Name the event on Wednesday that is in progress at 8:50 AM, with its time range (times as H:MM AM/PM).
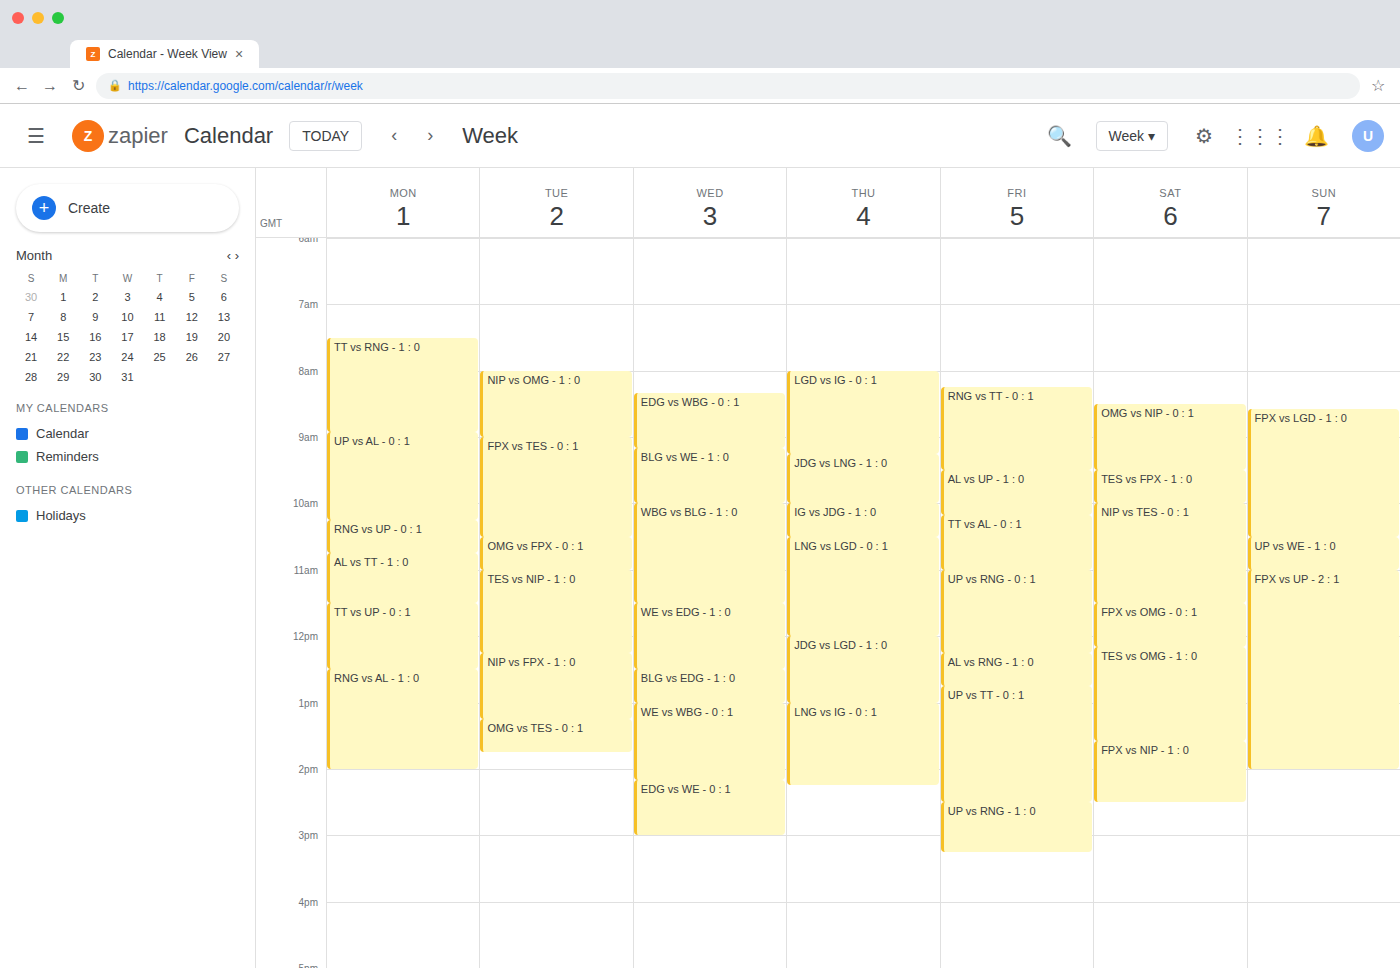
"EDG vs WBG - 0 : 1", 8:20 AM to 9:10 AM